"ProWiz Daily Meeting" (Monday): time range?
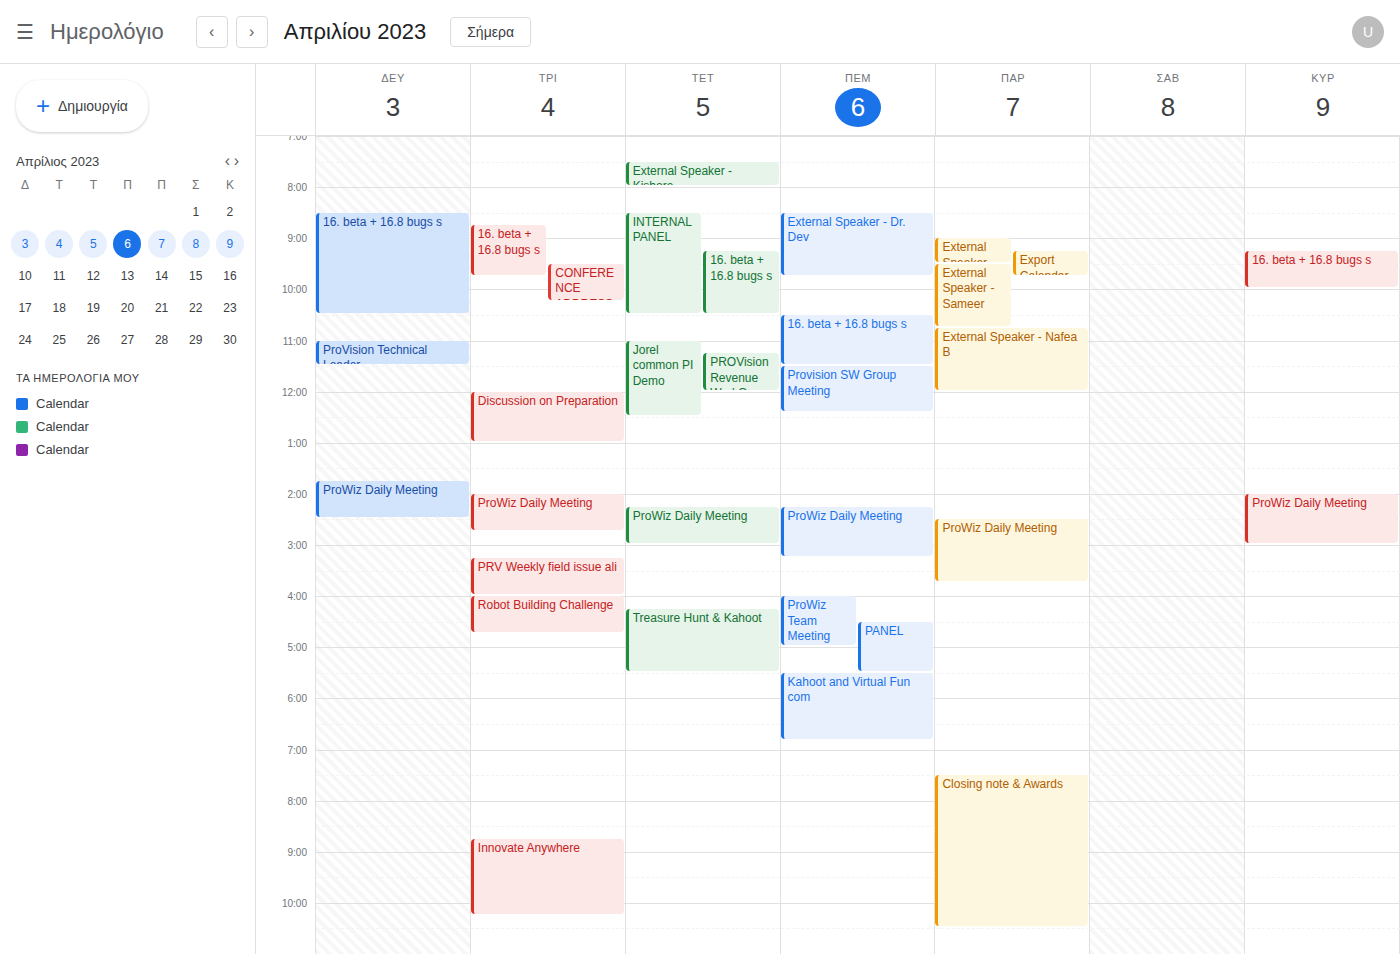
1:45 PM to 2:30 PM